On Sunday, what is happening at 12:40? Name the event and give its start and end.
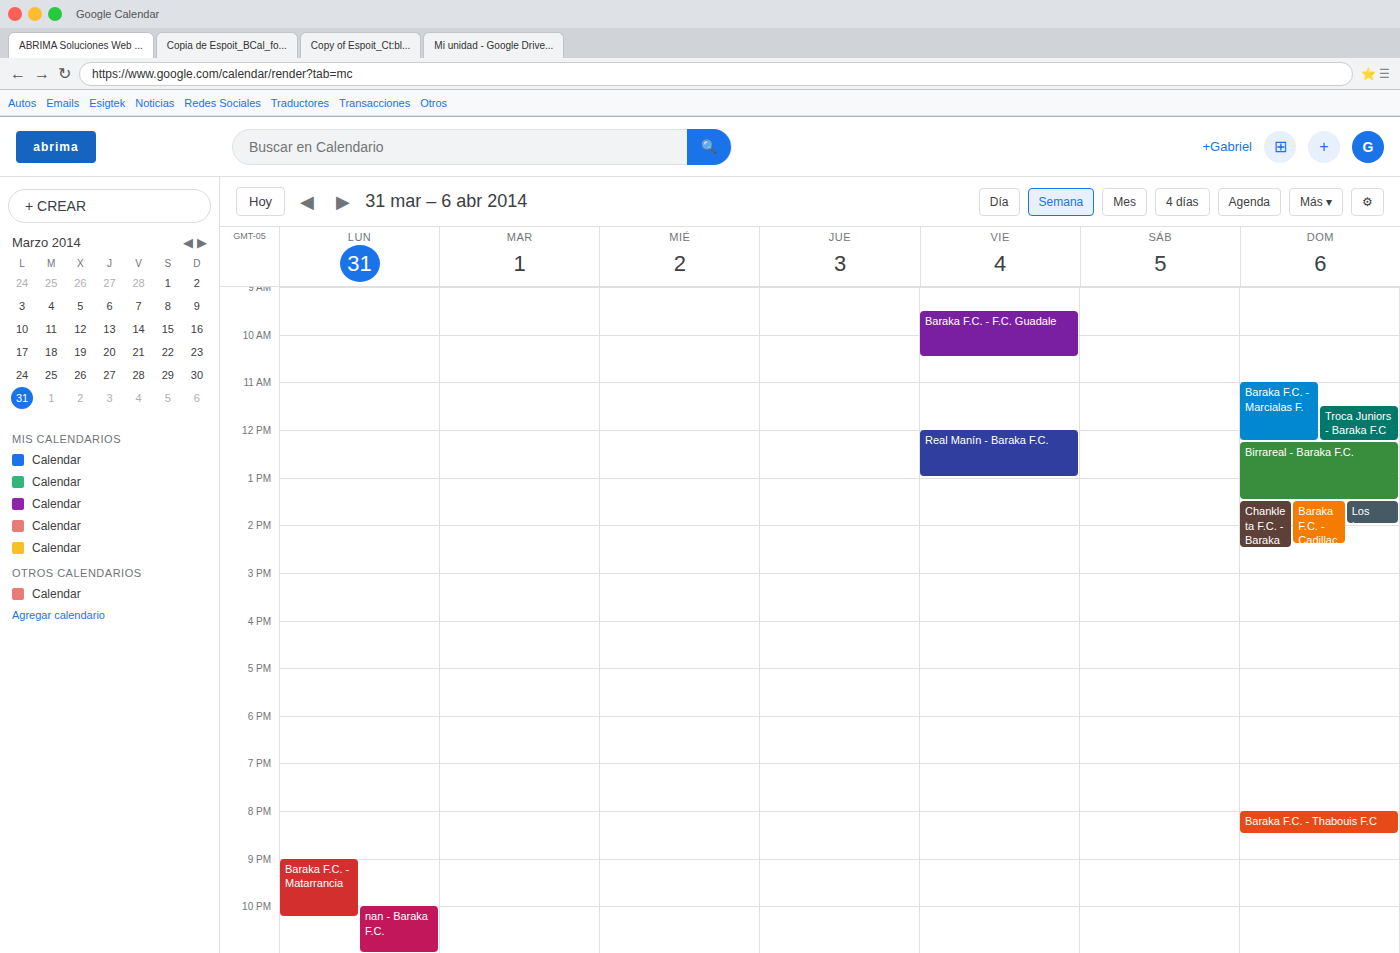
"Birrareal - Baraka F.C.", 12:15 to 13:30